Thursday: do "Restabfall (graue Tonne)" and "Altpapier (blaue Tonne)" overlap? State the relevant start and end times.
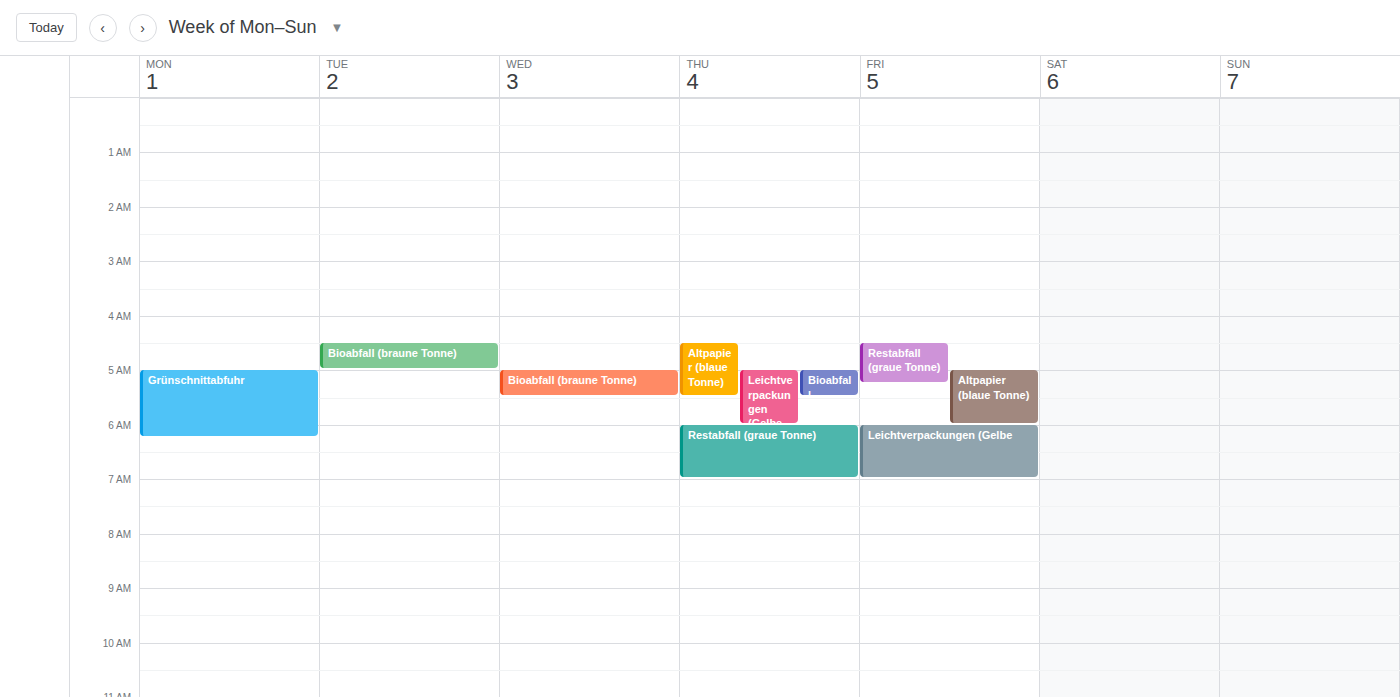
"Altpapier (blaue Tonne)" ends at 5:30 AM and "Restabfall (graue Tonne)" starts at 6:00 AM -- no overlap.